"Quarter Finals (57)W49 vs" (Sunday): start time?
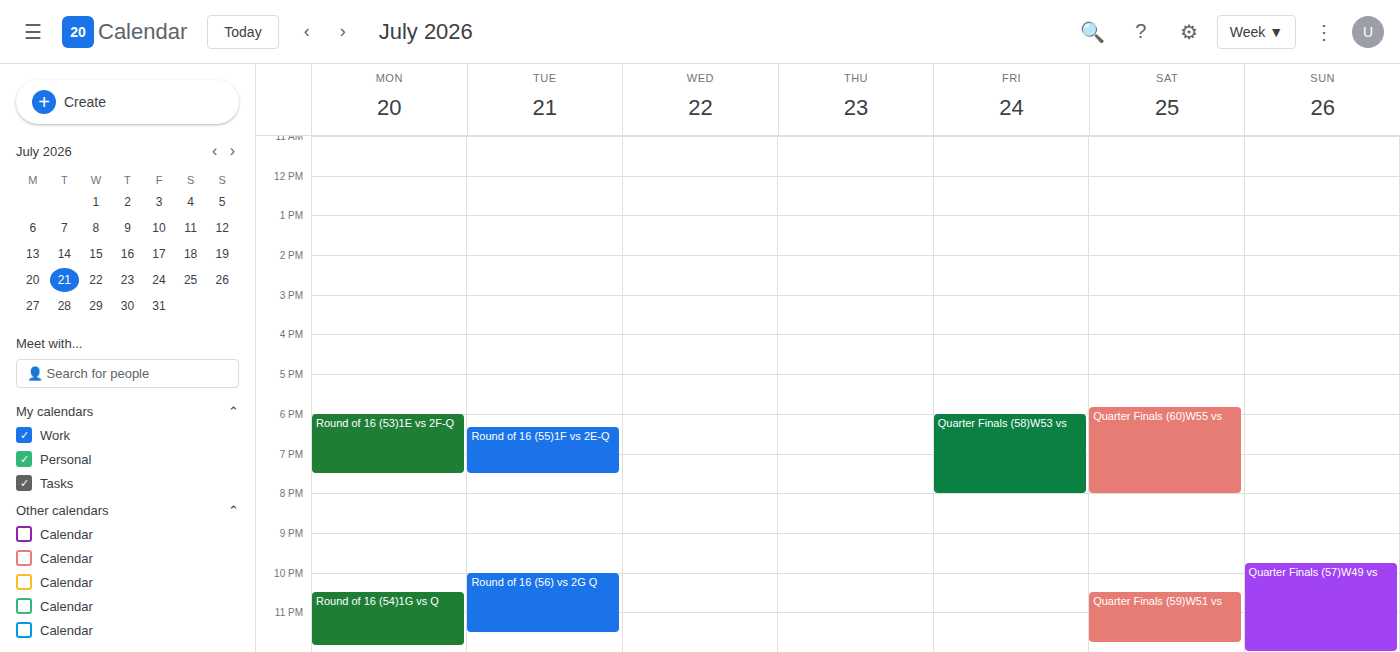
9:45 PM